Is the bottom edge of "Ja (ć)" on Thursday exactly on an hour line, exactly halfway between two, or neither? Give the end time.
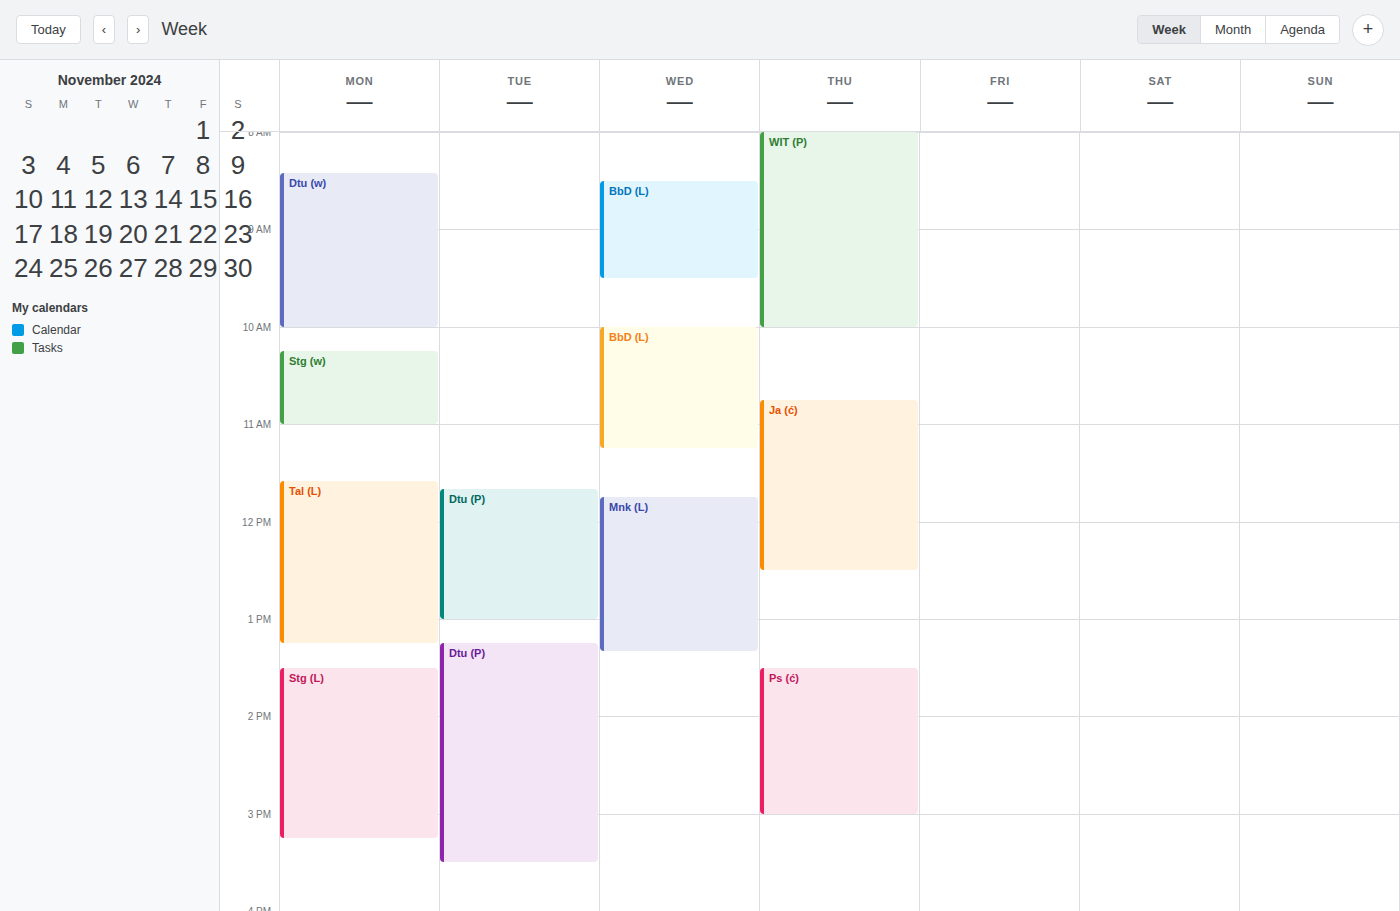
12:30 PM -- halfway between the 12 PM and 1 PM lines.